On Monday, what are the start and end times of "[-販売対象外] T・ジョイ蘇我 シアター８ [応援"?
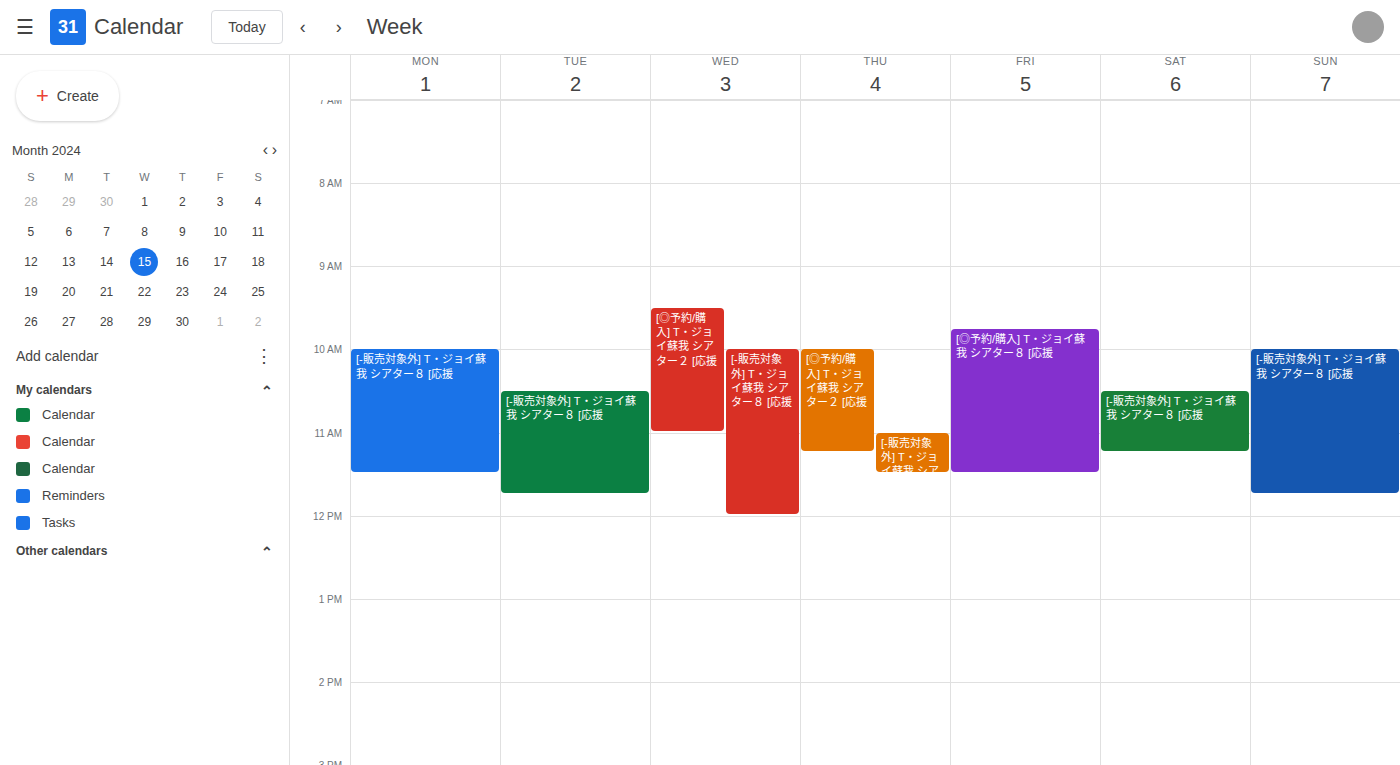
10:00 AM to 11:30 AM